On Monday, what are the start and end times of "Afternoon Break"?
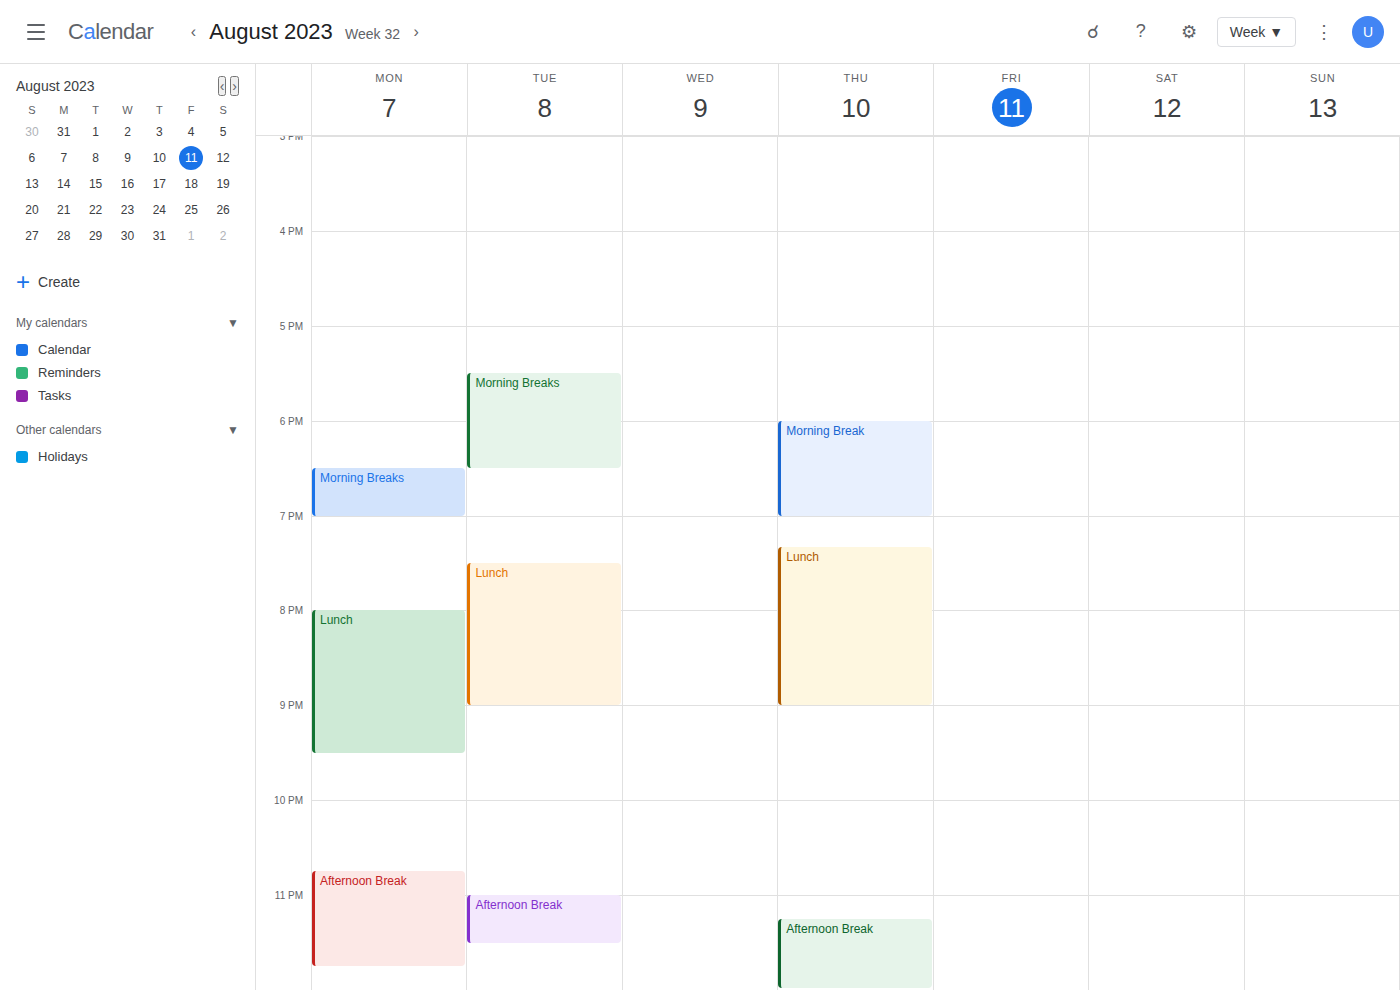
22:45 to 23:45